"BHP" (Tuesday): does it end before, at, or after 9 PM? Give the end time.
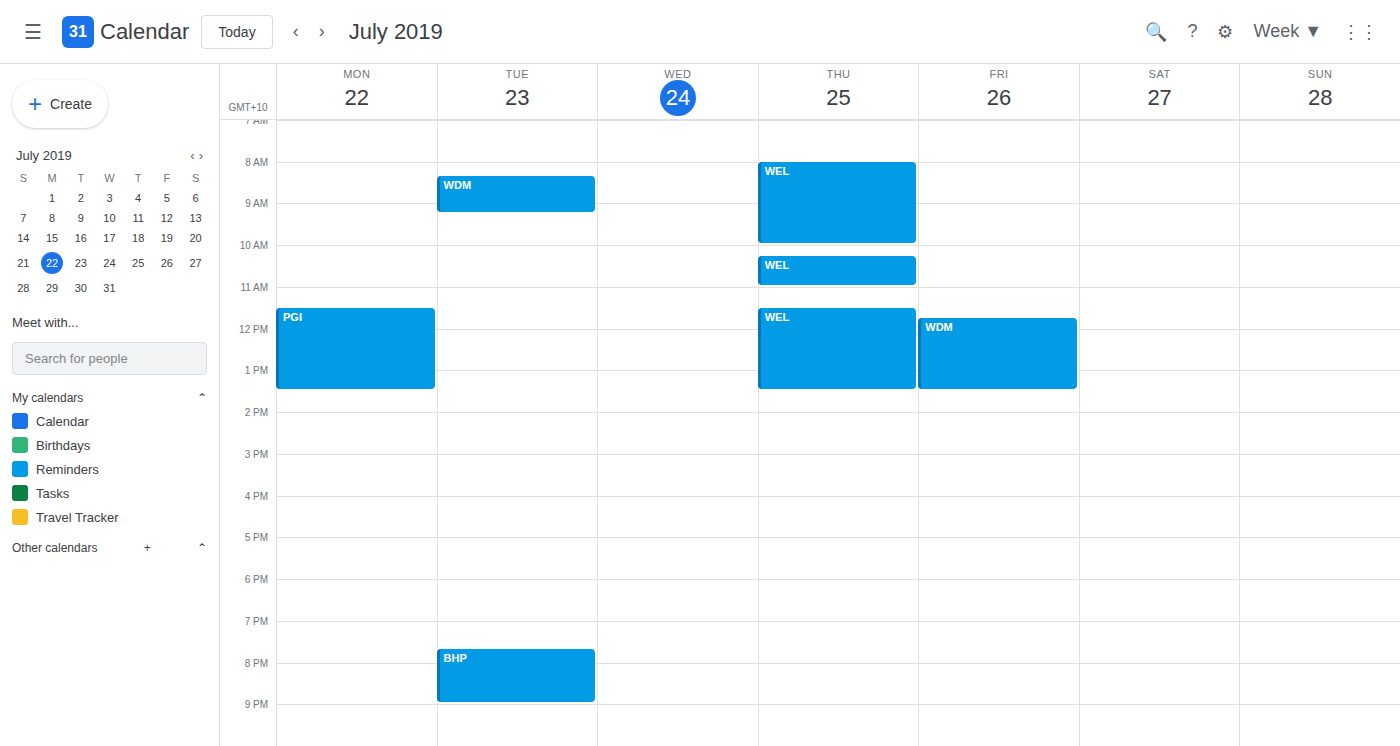
9:00 PM -- exactly at 9 PM, on the 9 PM line.